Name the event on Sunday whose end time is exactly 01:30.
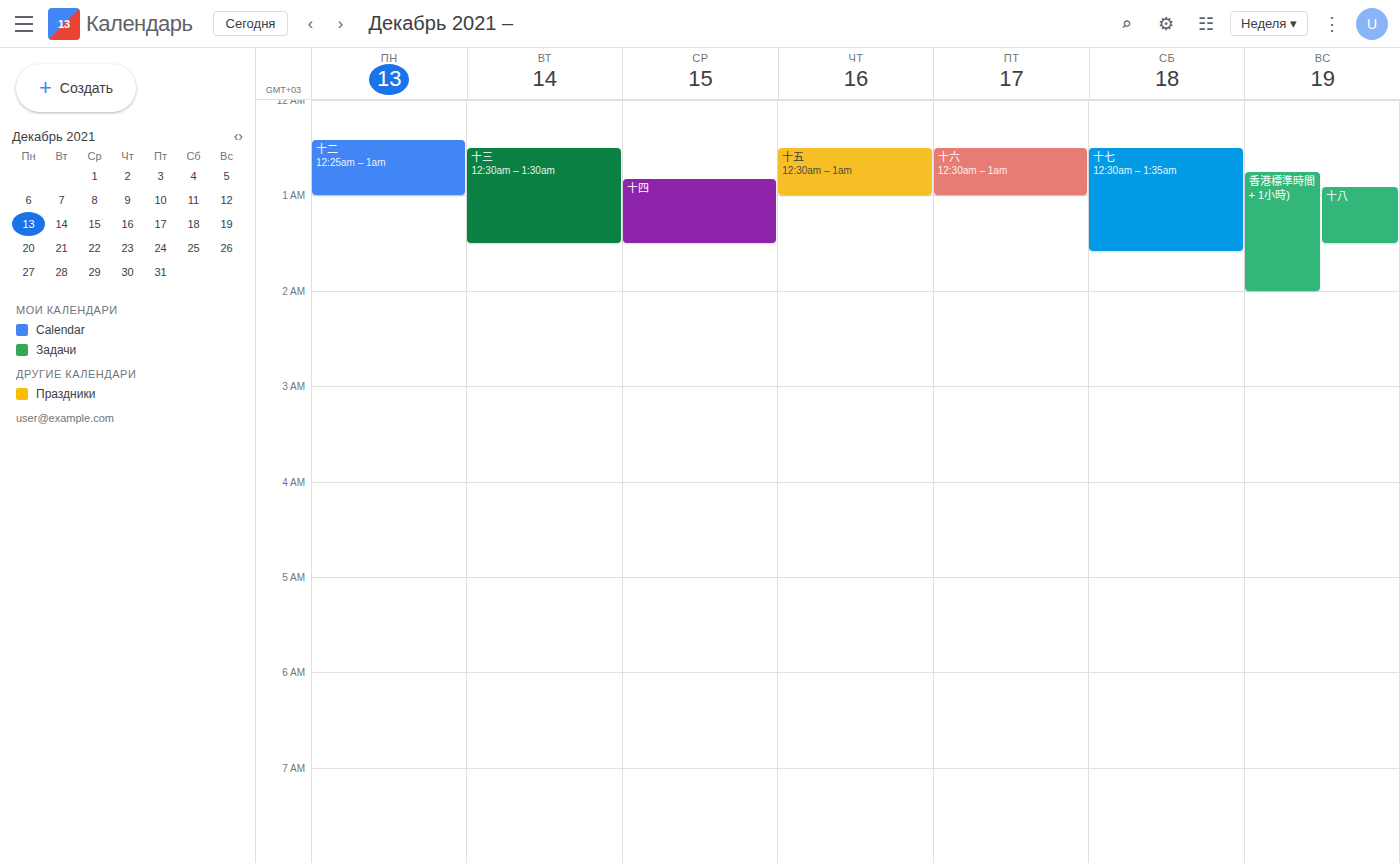
"十八"